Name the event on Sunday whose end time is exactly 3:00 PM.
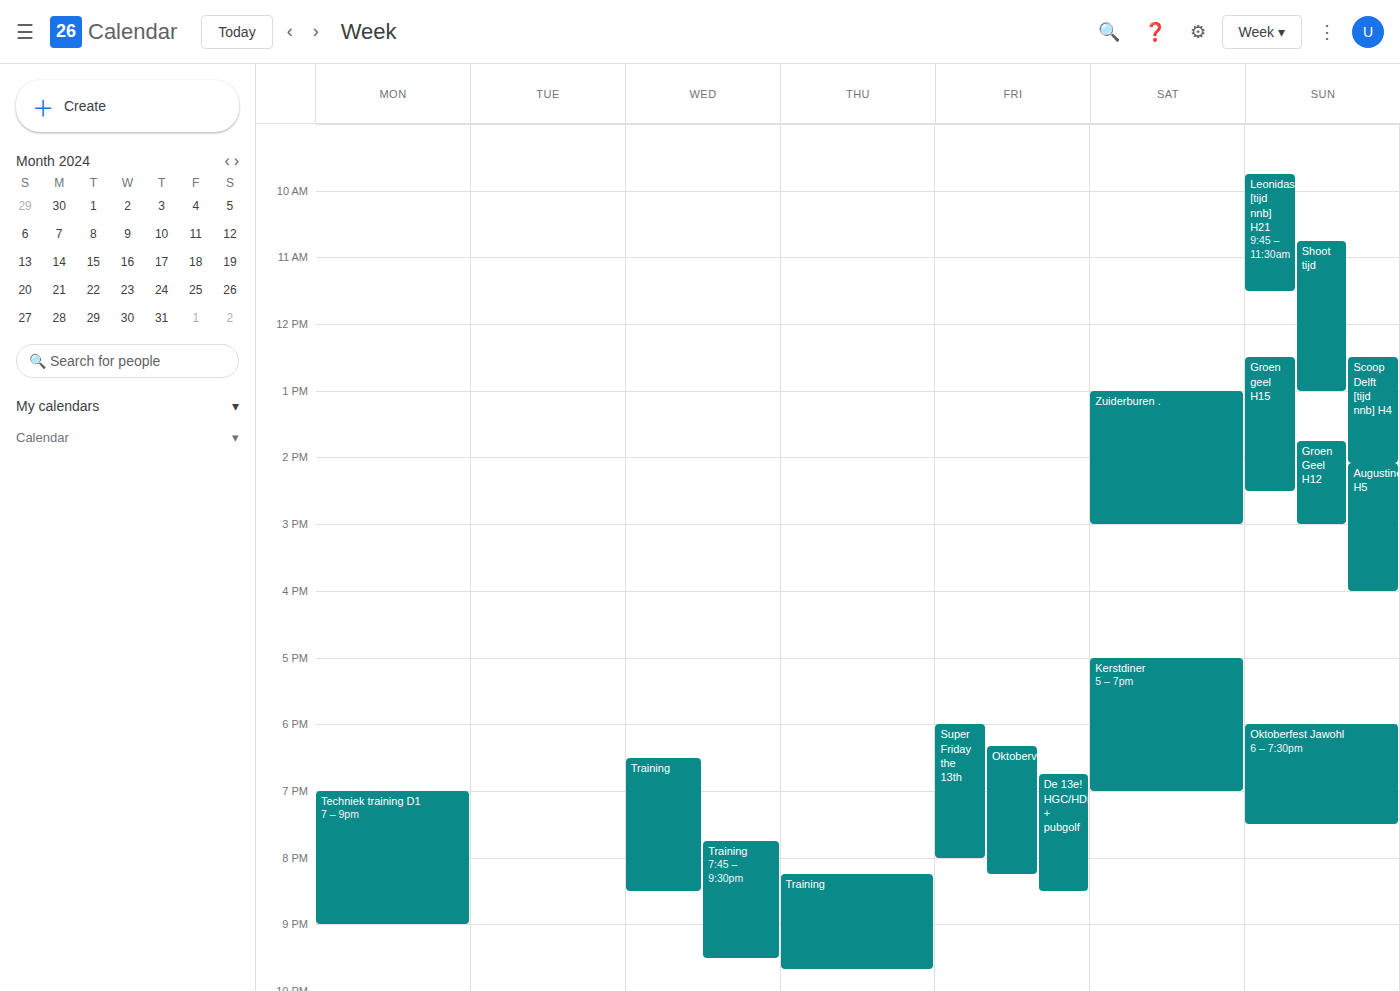
"Groen Geel H12"